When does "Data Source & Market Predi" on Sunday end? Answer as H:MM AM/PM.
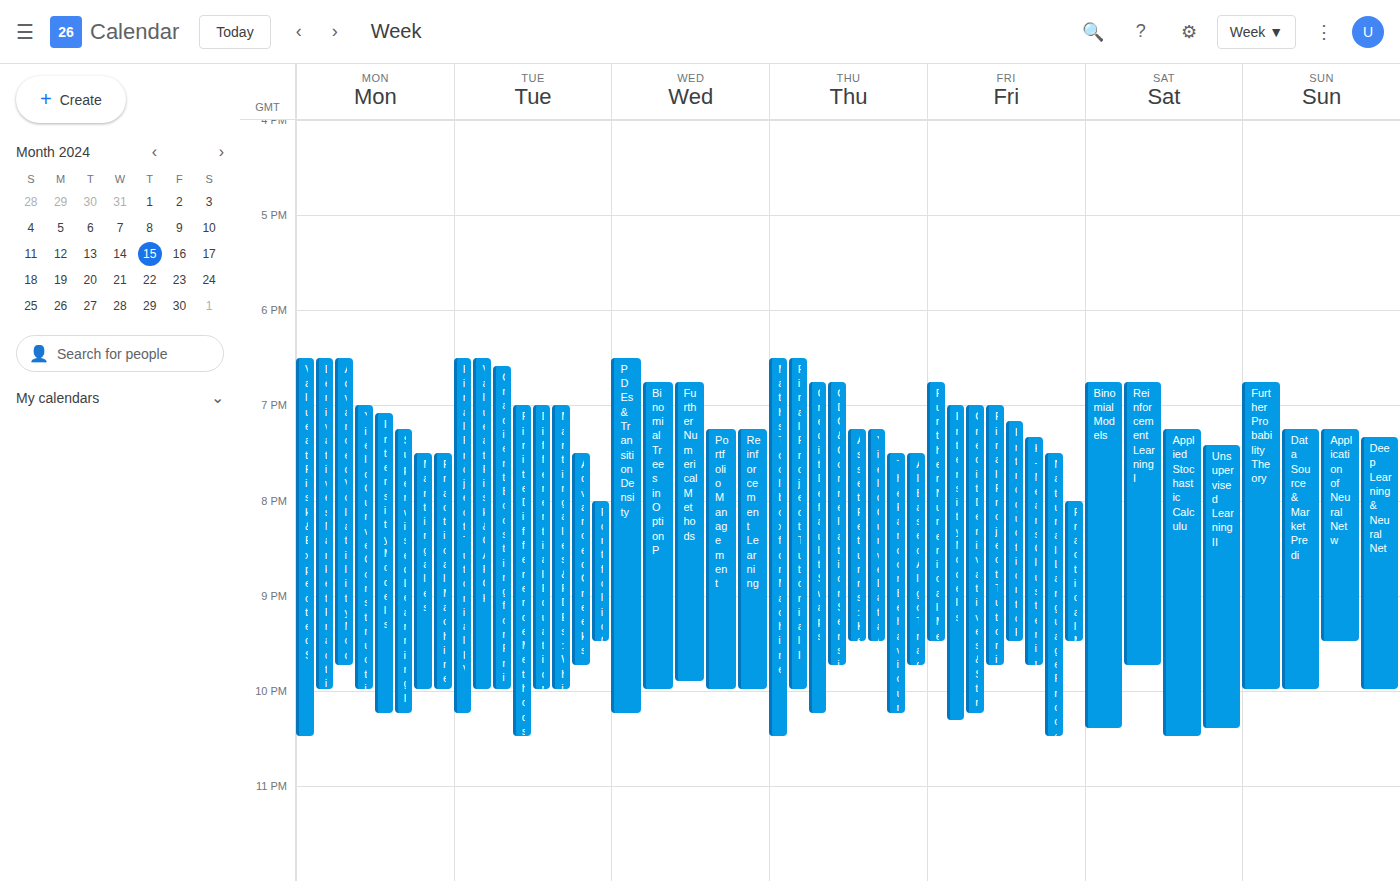
10:00 PM